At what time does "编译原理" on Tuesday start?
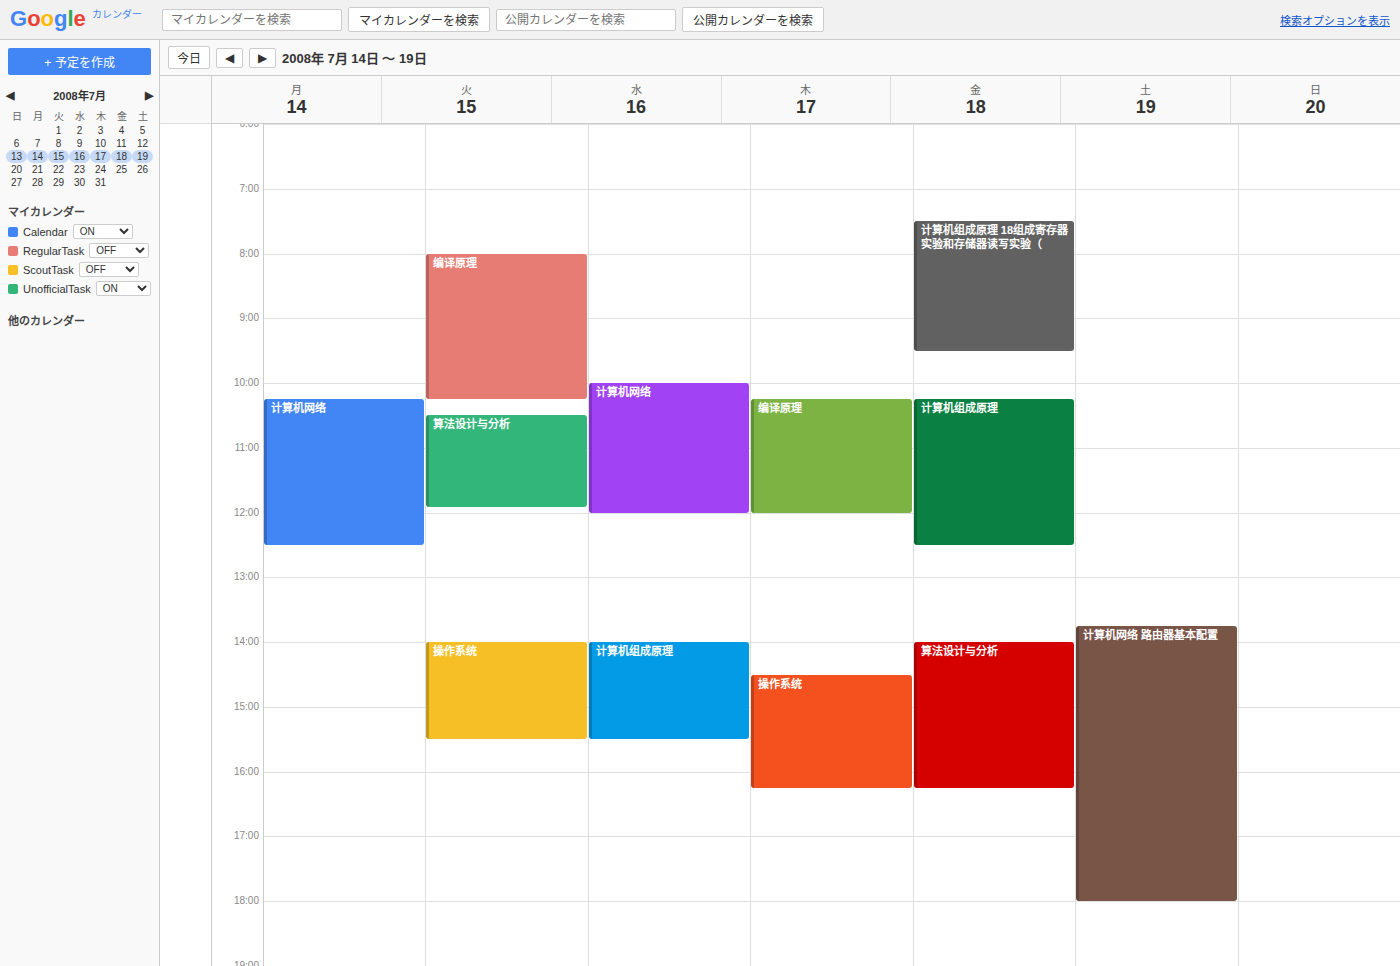
8:00 AM